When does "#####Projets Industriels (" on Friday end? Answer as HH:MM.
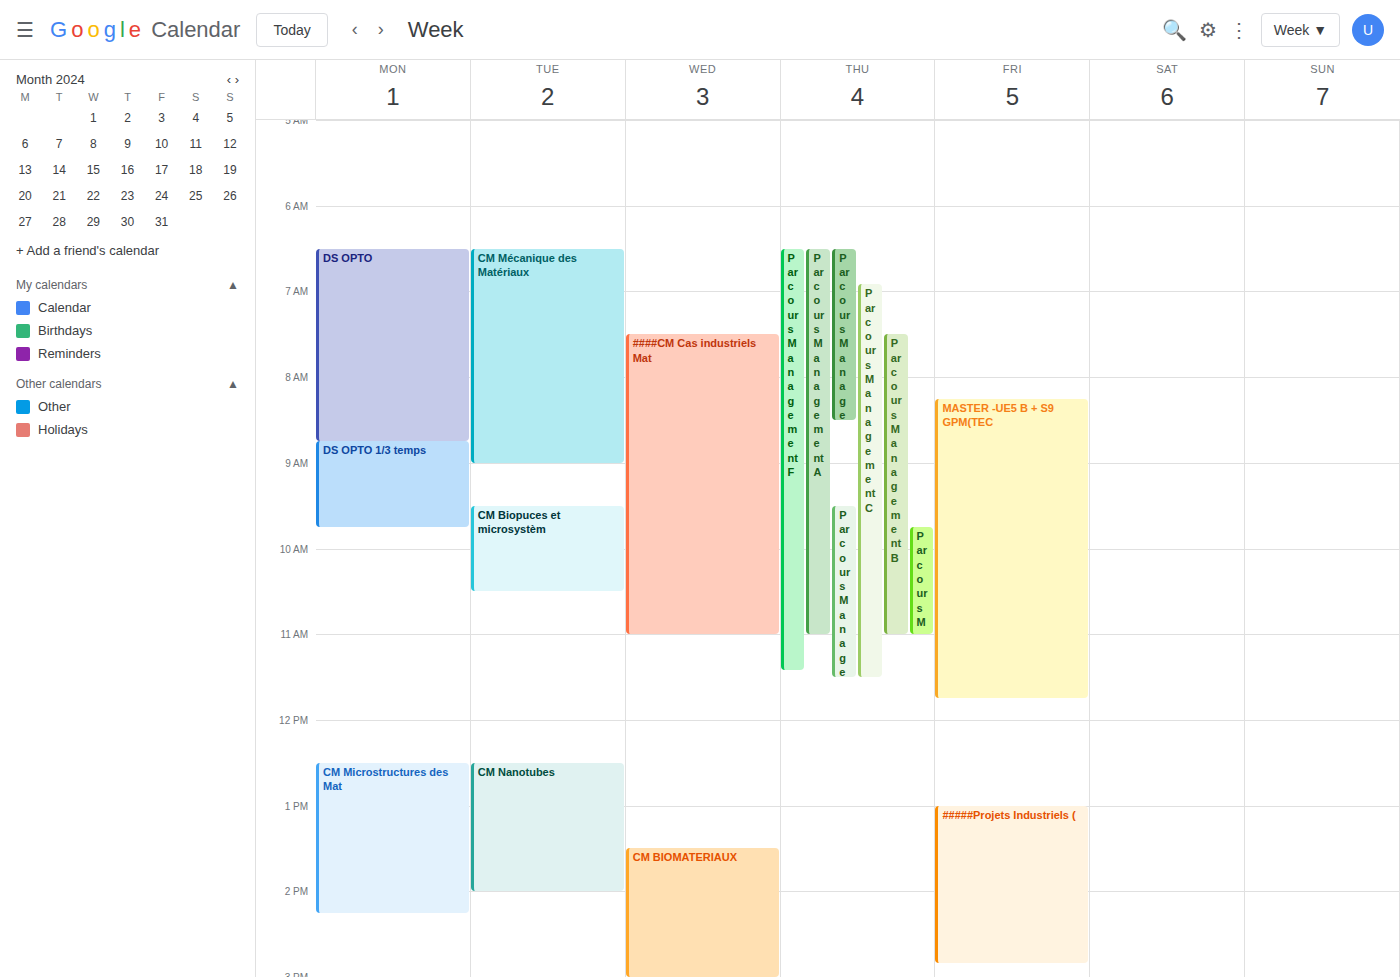
14:50